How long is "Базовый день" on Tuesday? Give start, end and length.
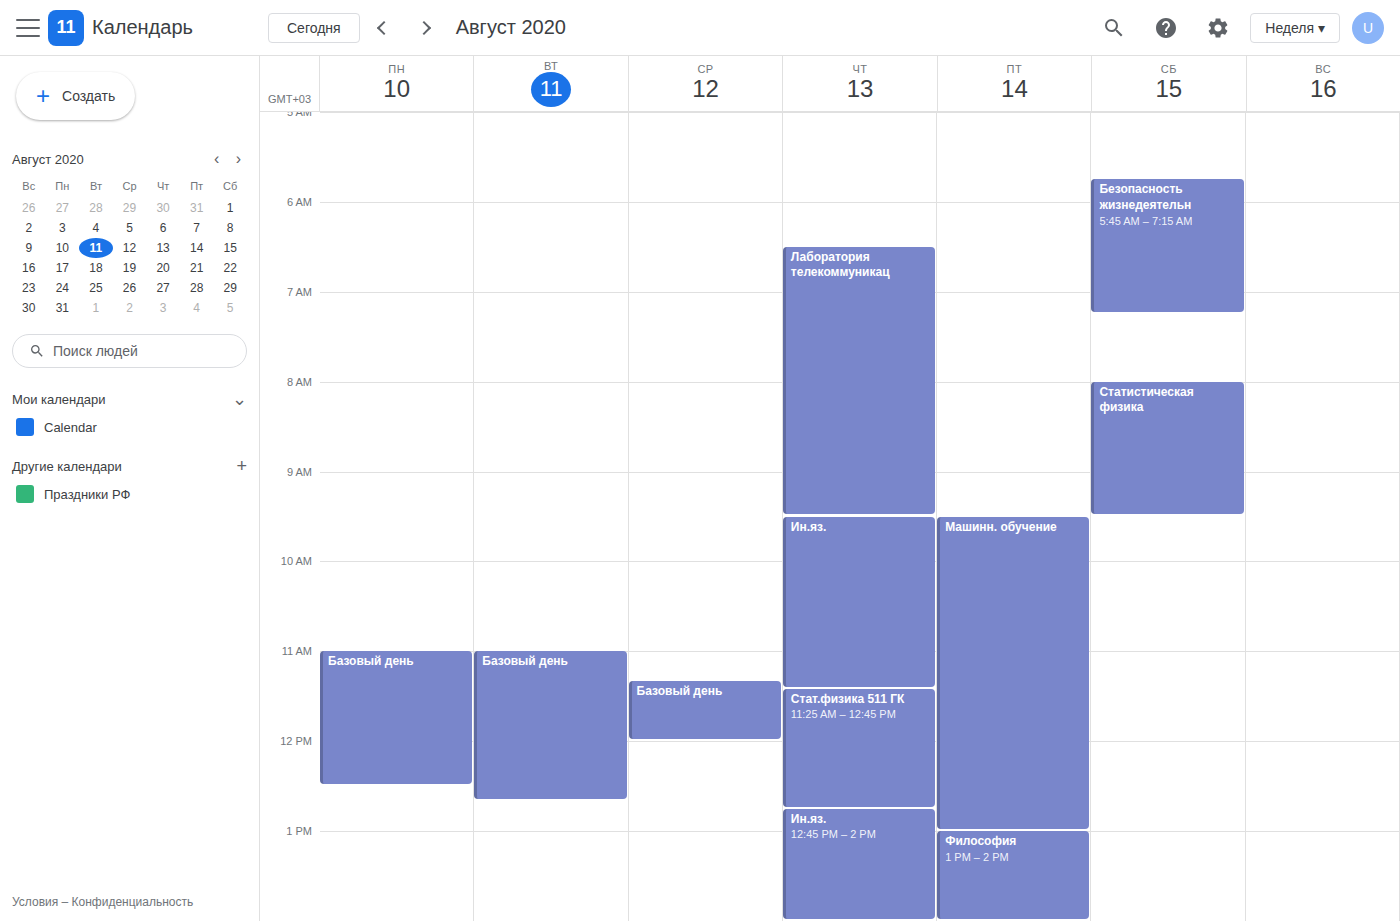
11:00 AM to 12:40 PM, 1 hour 40 minutes